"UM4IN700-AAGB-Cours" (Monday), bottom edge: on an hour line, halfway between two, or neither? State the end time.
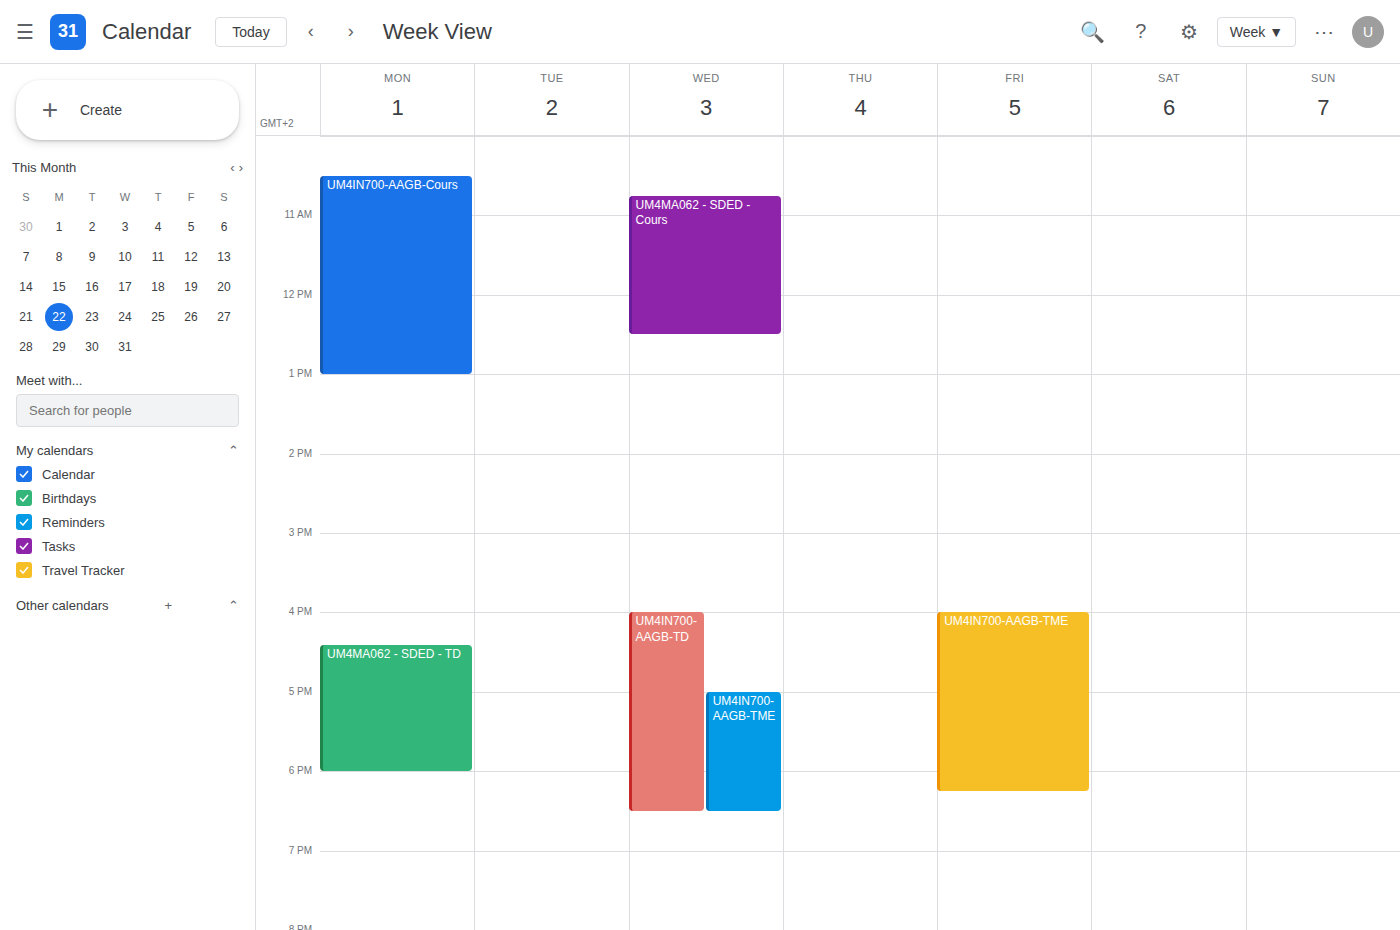
1:00 PM -- exactly on the 1 PM line.